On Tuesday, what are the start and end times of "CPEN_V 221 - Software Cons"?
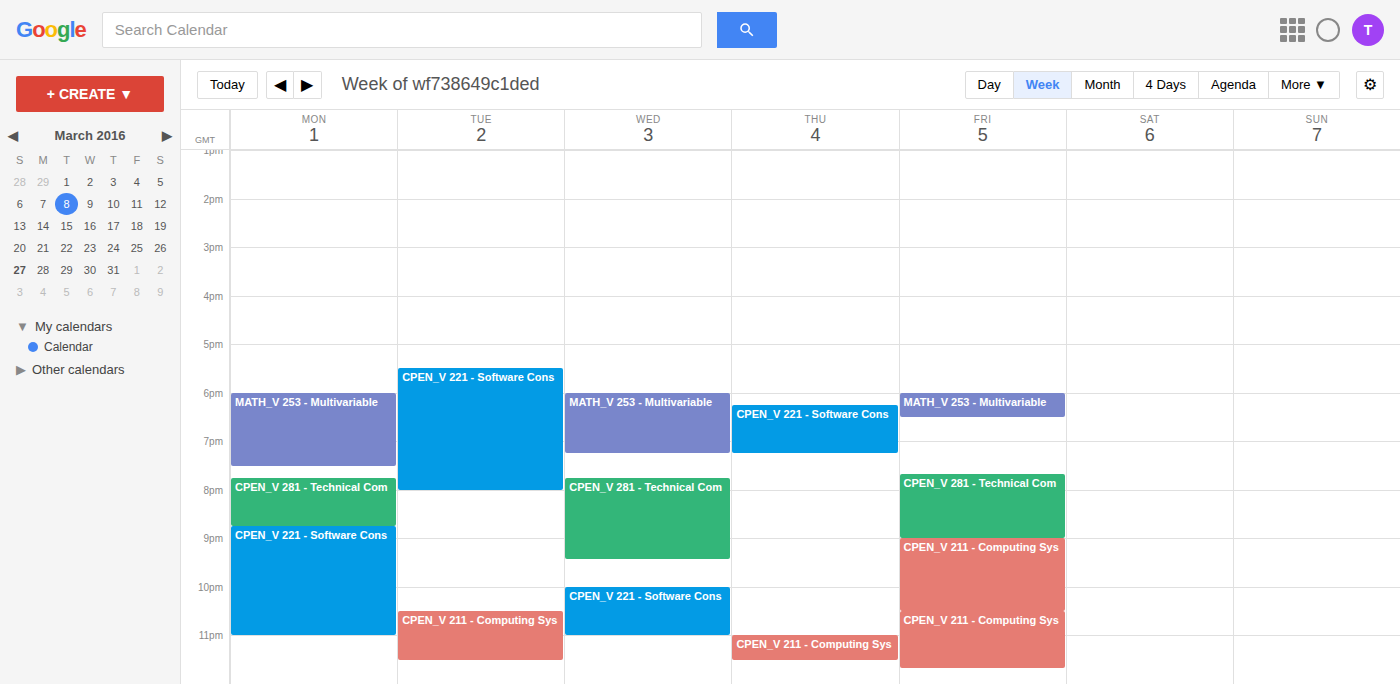
5:30 PM to 8:00 PM